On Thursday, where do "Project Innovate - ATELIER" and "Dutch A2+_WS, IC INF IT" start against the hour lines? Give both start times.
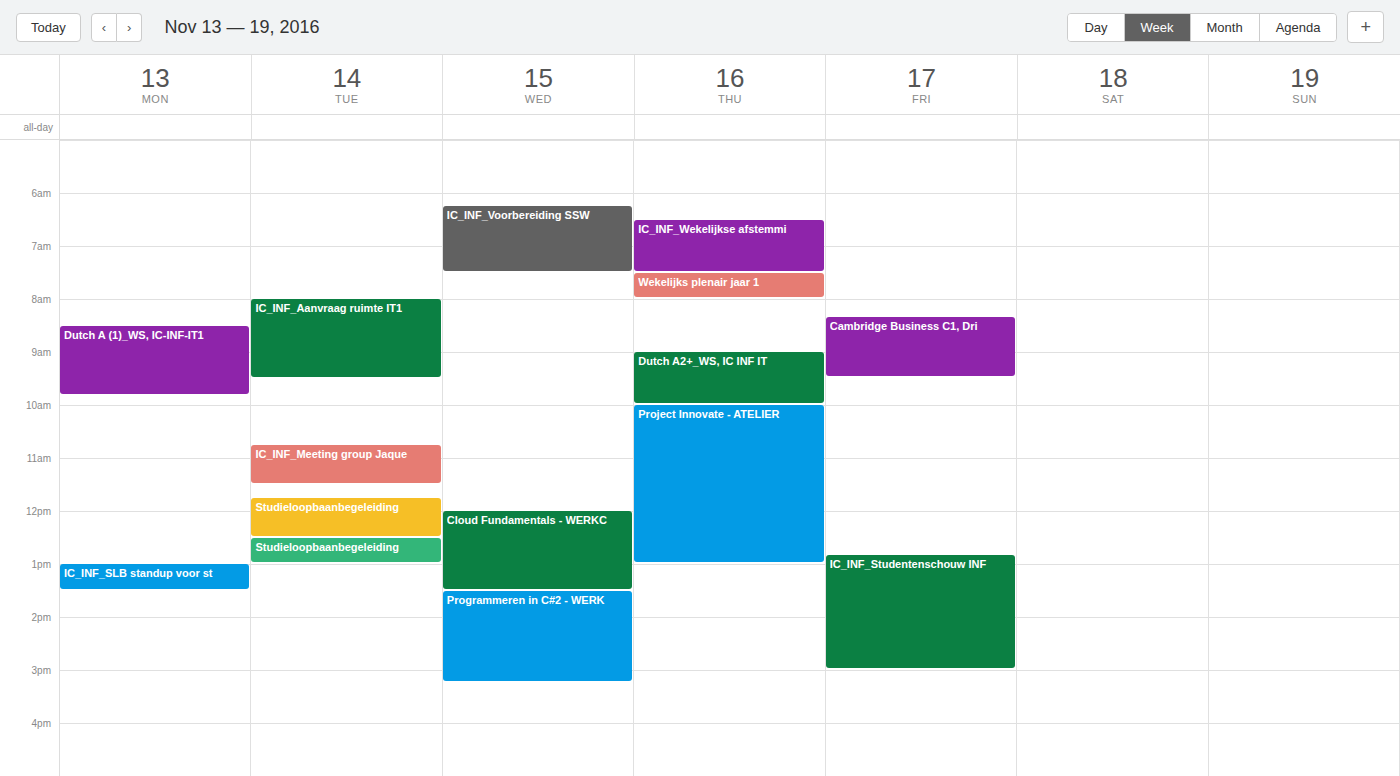
"Project Innovate - ATELIER": 10:00 AM, exactly on the 10 AM line. "Dutch A2+_WS, IC INF IT": 9:00 AM, exactly on the 9 AM line.